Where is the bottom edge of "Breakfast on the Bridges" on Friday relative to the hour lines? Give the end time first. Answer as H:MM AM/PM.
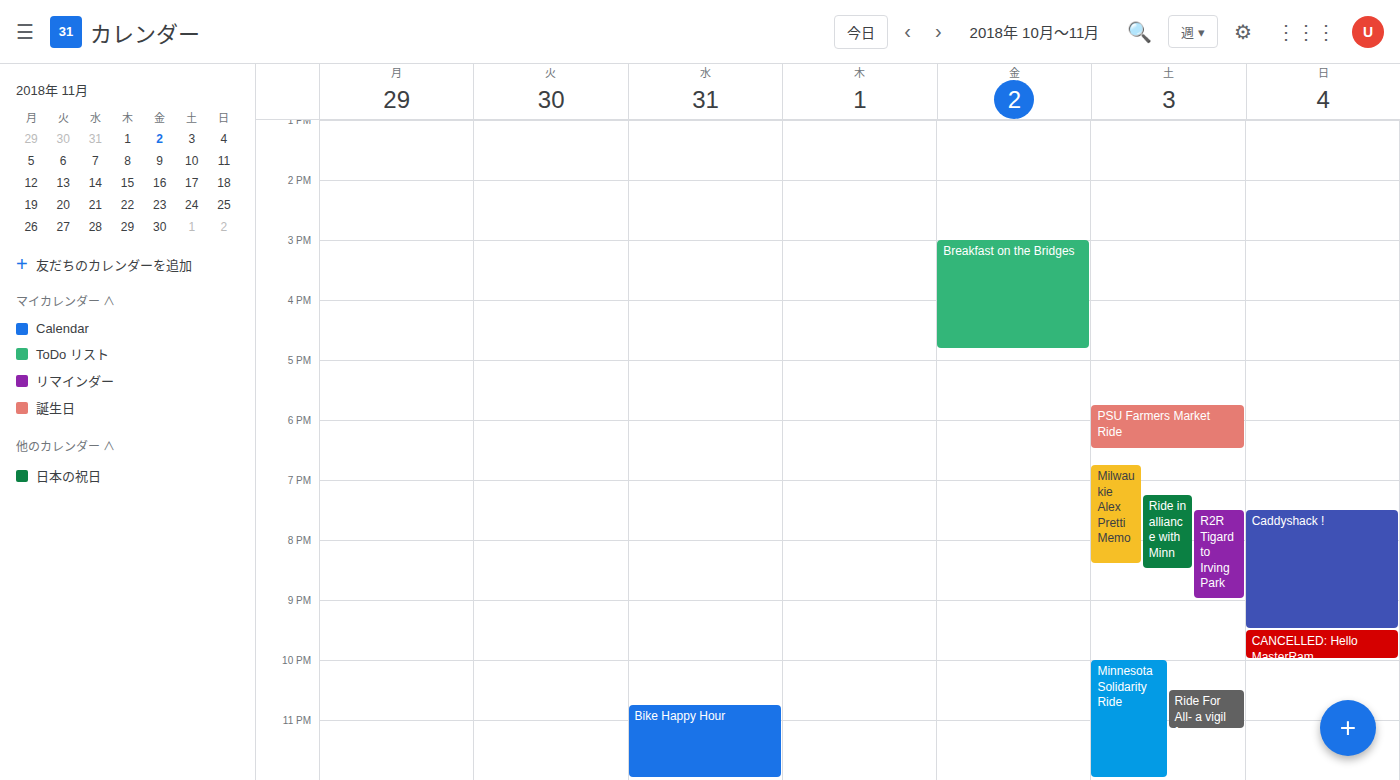
4:50 PM -- neither: 50 minutes below the 4 PM line and 10 minutes above the 5 PM line.